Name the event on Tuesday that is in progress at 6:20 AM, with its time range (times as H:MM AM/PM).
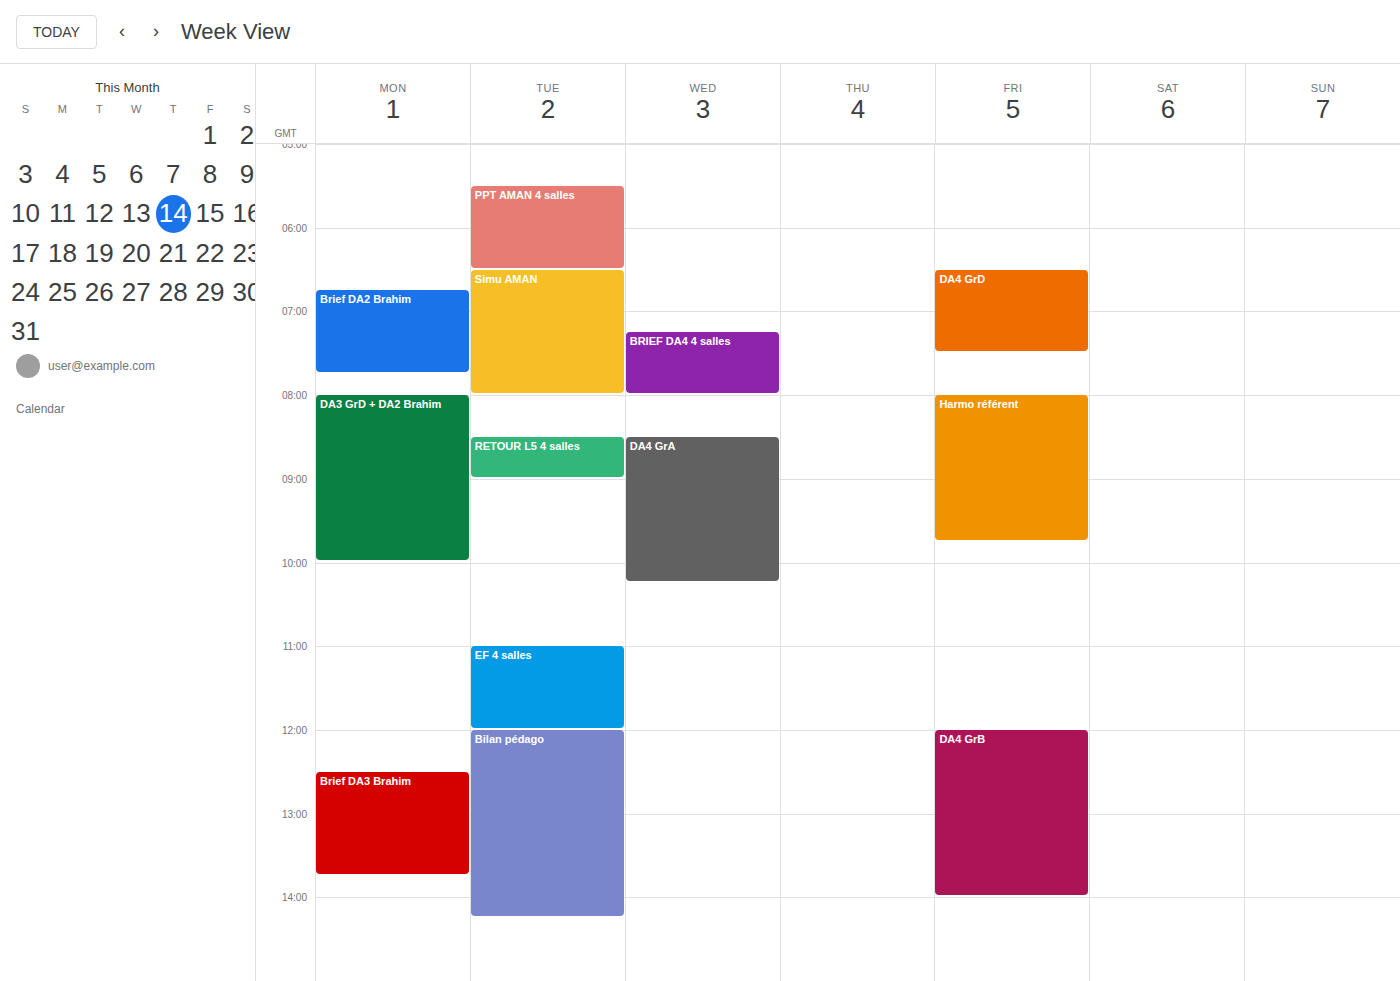
"PPT AMAN 4 salles", 5:30 AM to 6:30 AM